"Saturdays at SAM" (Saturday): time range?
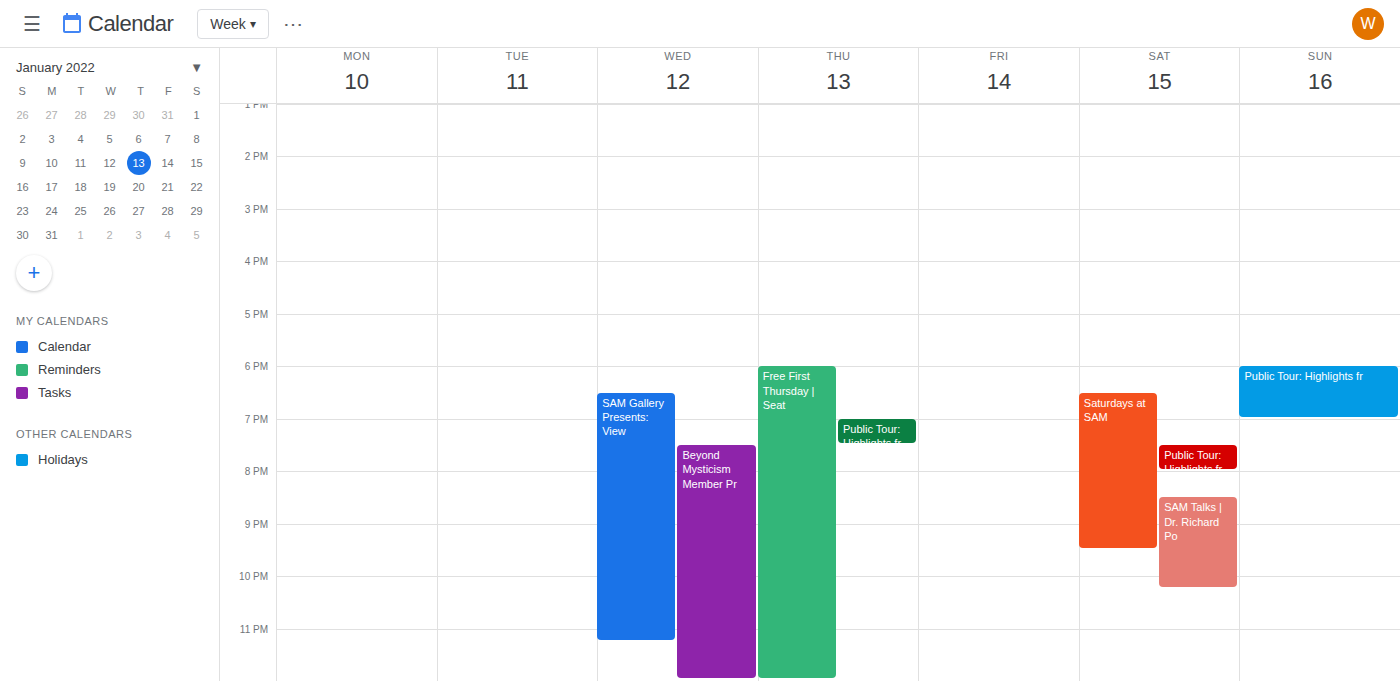
6:30 PM to 9:30 PM